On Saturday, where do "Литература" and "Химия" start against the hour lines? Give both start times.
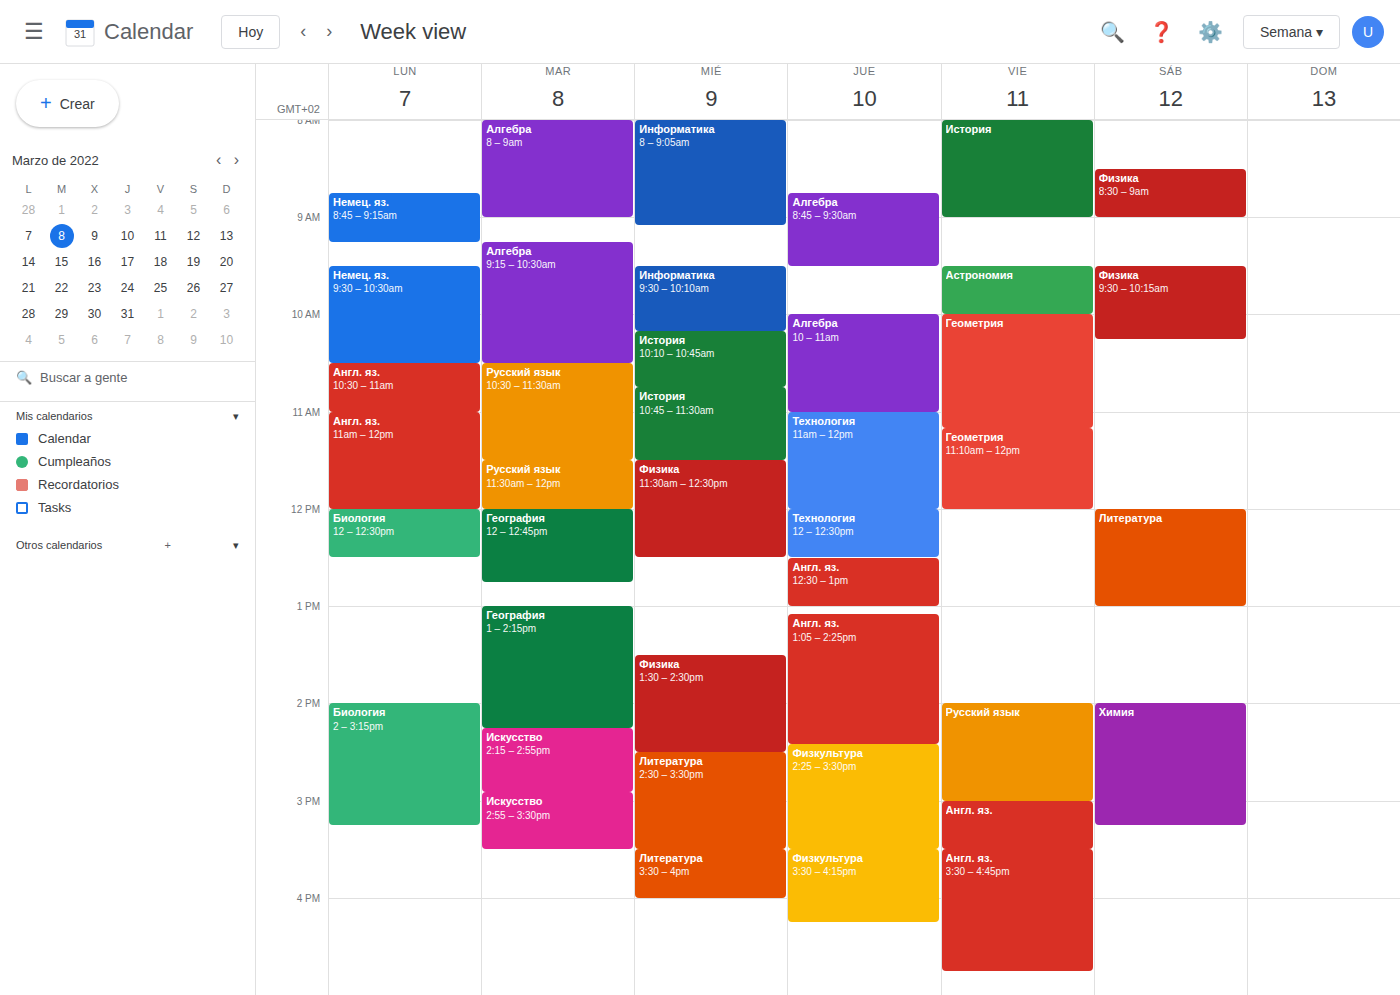
"Литература": 12:00 PM, exactly on the 12 PM line. "Химия": 2:00 PM, exactly on the 2 PM line.